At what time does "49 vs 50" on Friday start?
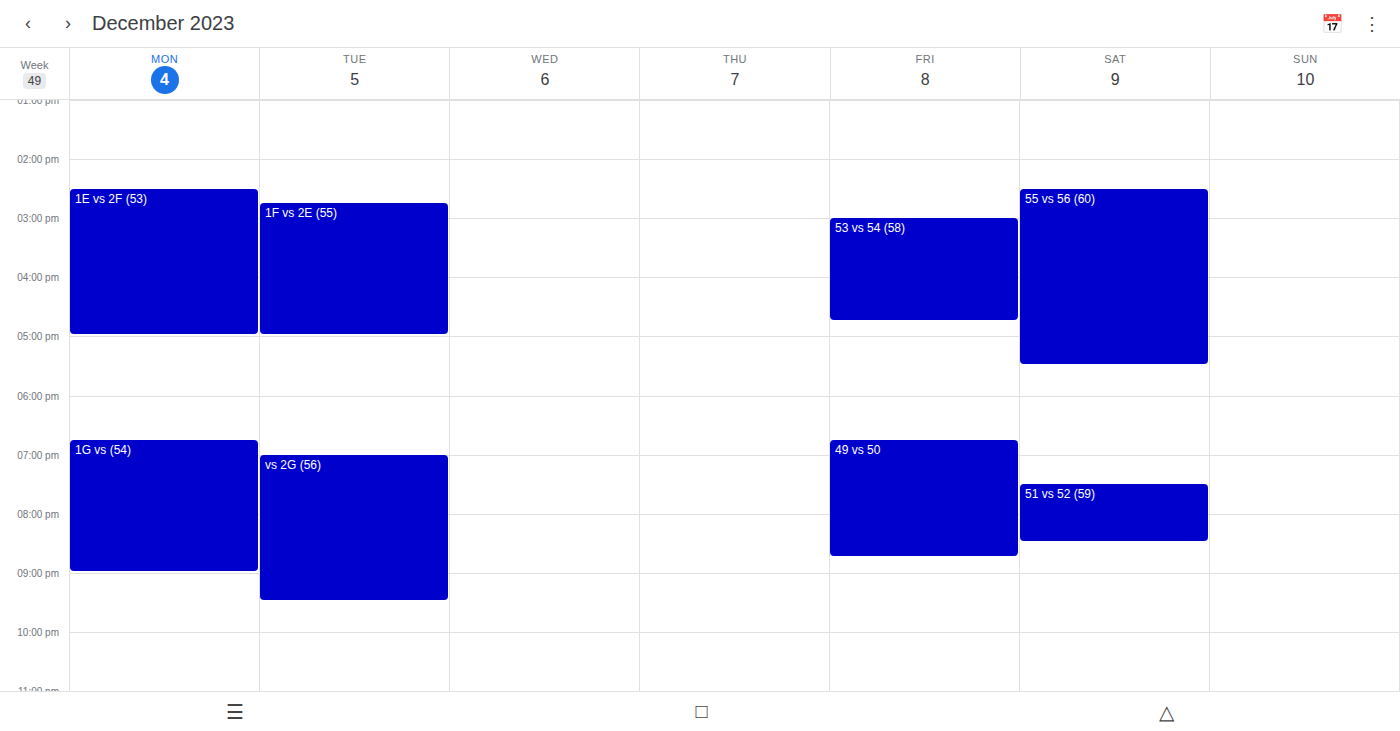
6:45 PM